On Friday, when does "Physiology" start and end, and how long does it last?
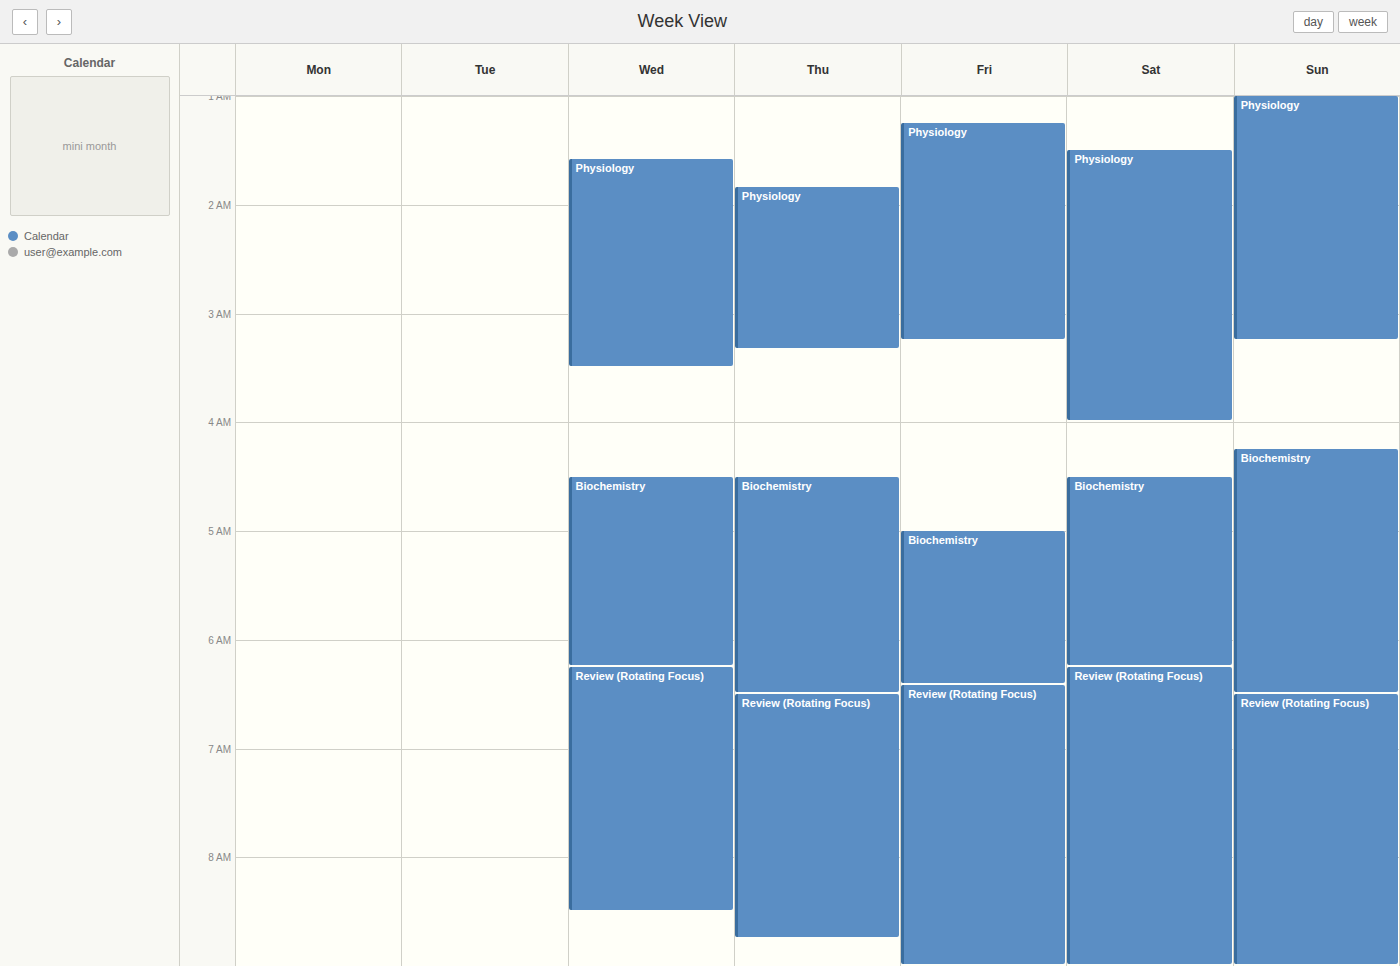
1:15 AM to 3:15 AM, 2 hours